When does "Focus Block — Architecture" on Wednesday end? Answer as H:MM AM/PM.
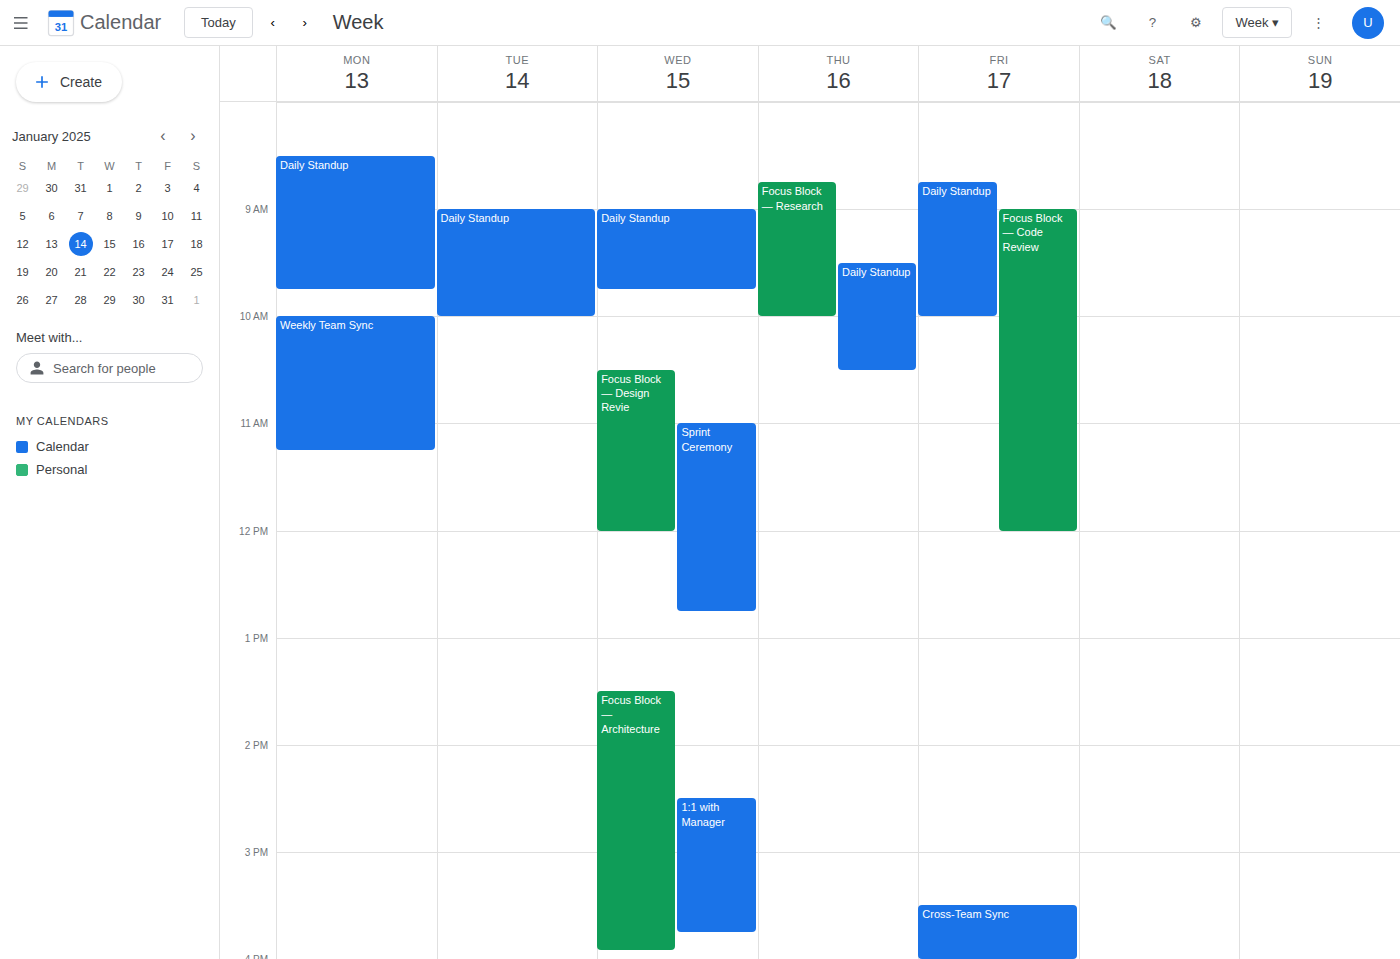
3:55 PM